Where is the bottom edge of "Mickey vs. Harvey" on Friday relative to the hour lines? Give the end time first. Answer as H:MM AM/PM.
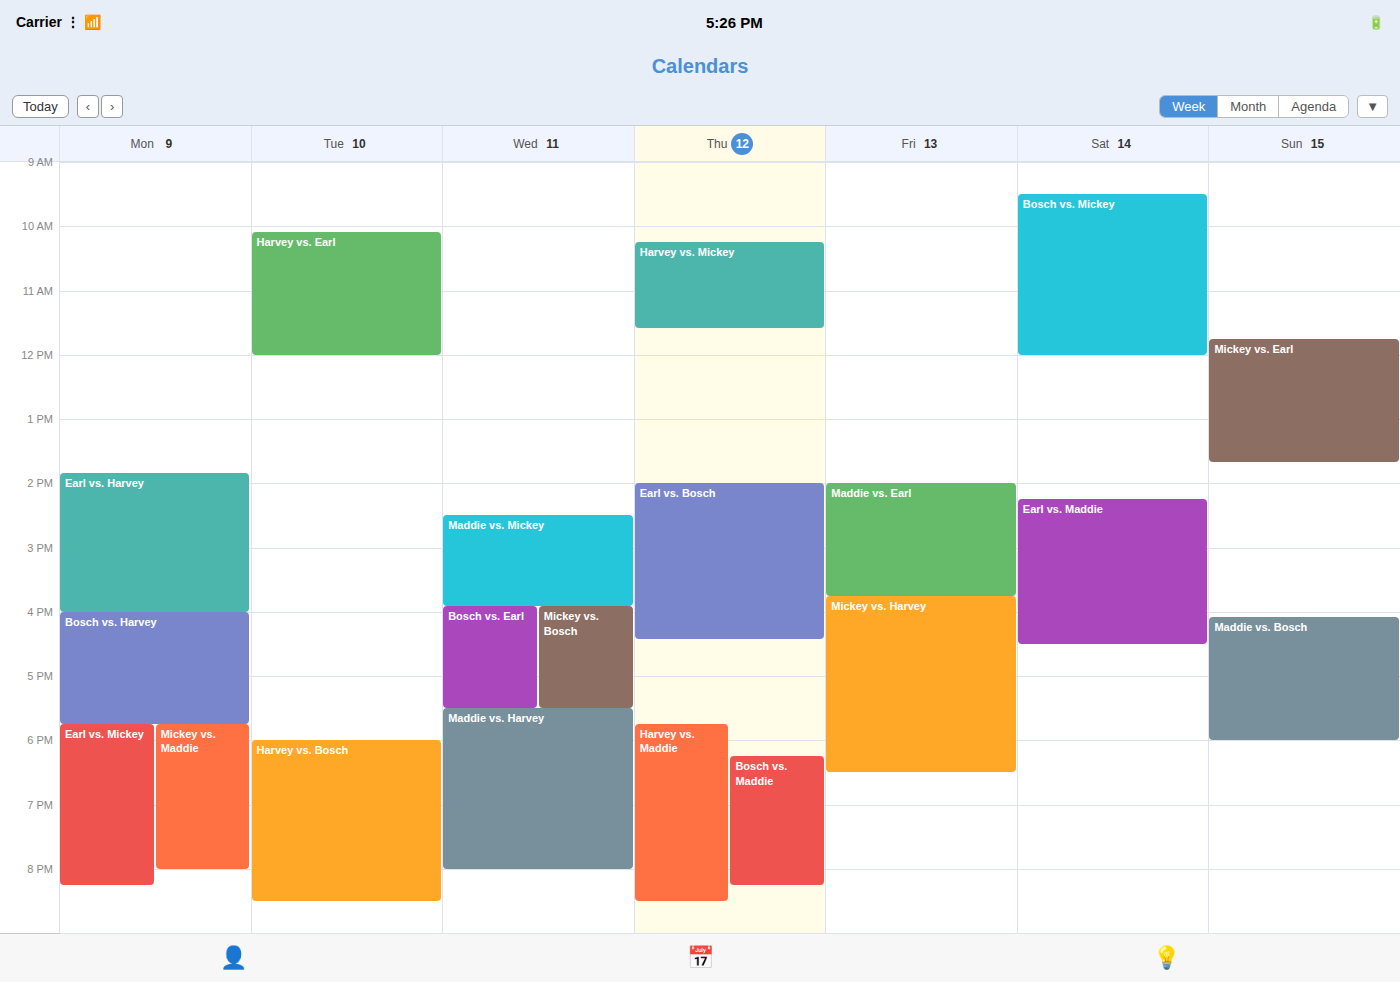
6:30 PM -- halfway between the 6 PM and 7 PM lines.